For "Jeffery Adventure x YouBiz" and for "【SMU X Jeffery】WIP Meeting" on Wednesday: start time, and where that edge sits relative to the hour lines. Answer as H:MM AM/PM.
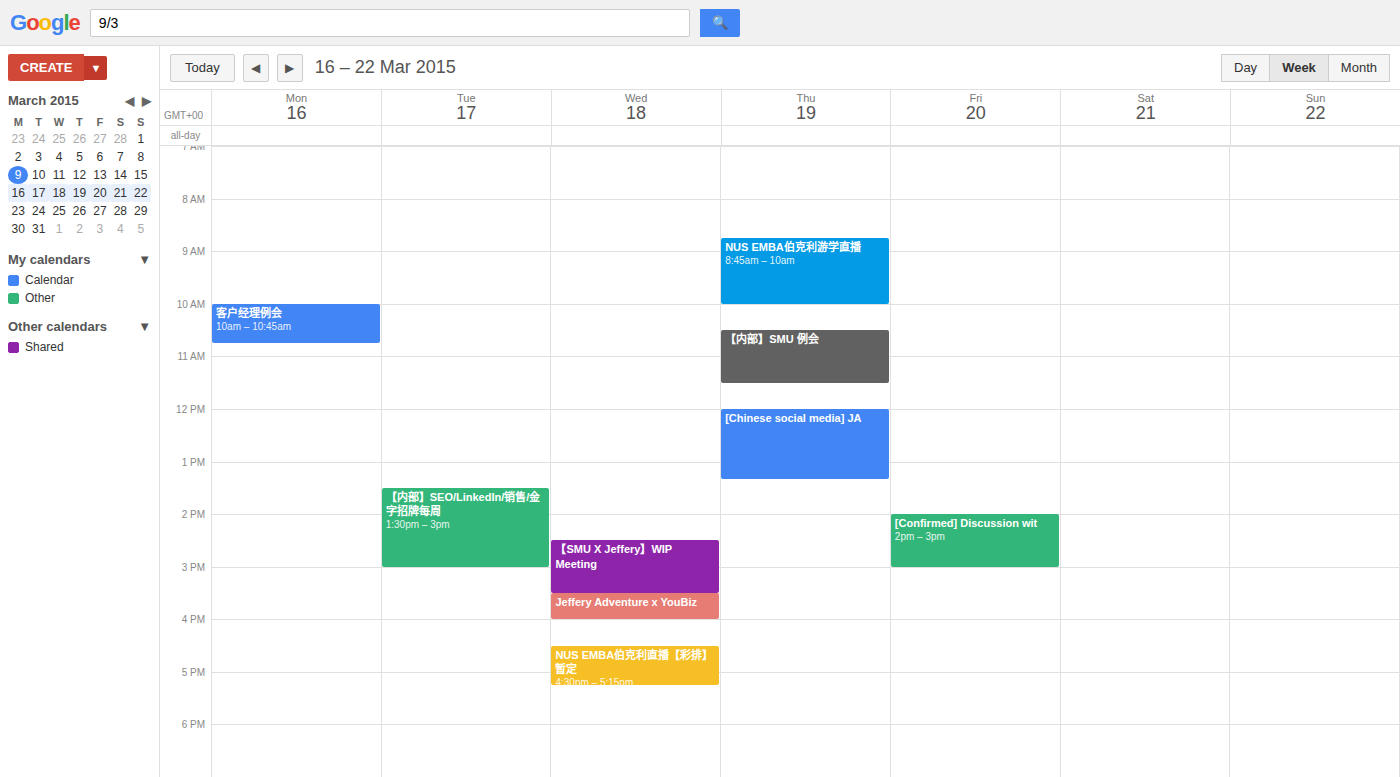
"Jeffery Adventure x YouBiz": 3:30 PM, halfway between the 3 PM and 4 PM lines. "【SMU X Jeffery】WIP Meeting": 2:30 PM, halfway between the 2 PM and 3 PM lines.